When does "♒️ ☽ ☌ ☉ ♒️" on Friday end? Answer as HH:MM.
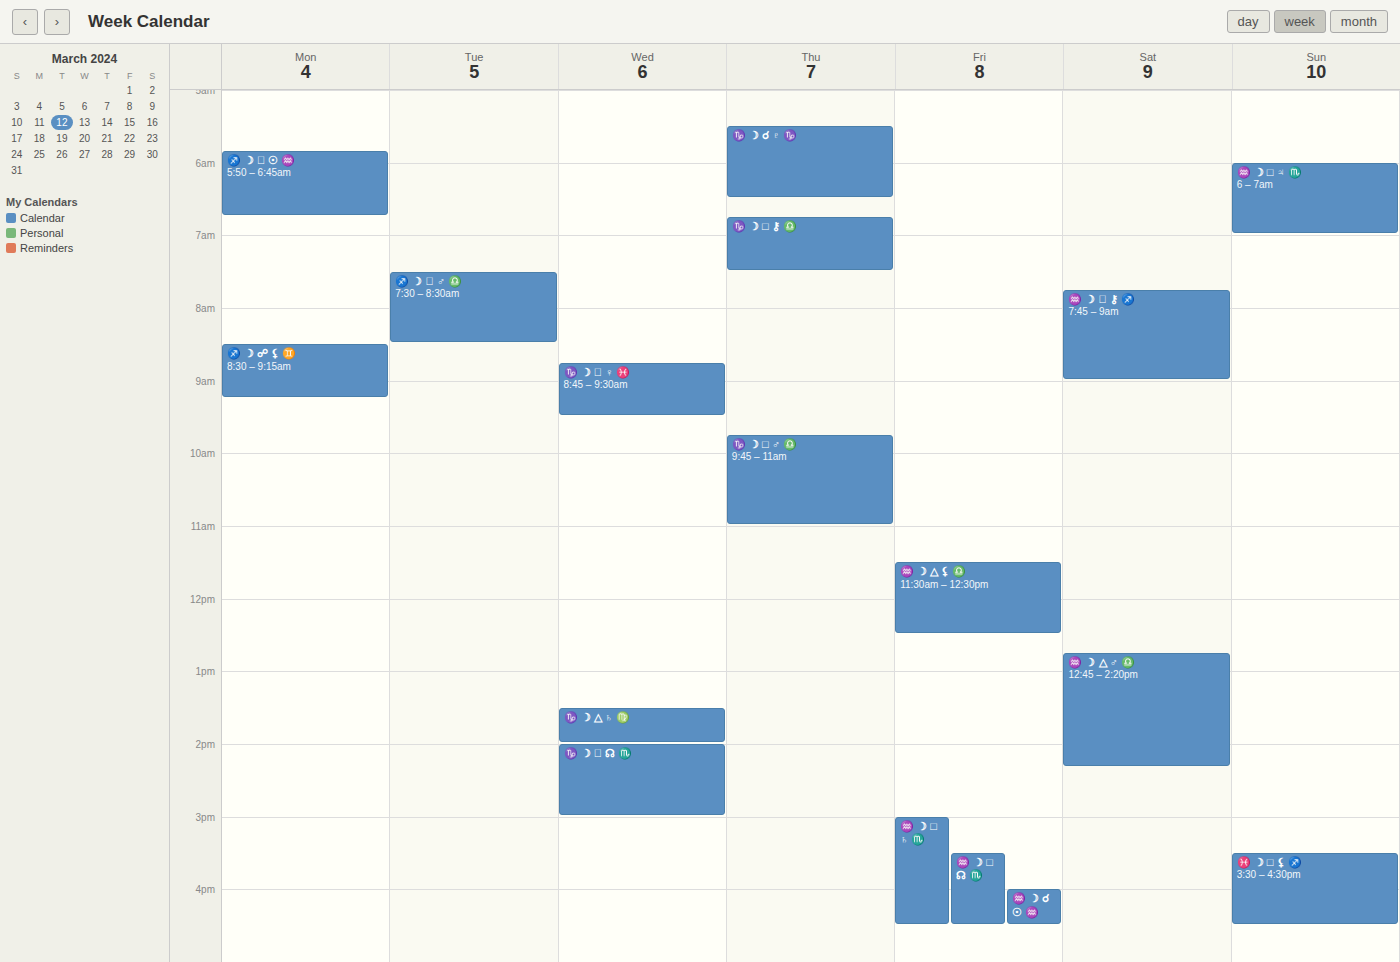
16:30